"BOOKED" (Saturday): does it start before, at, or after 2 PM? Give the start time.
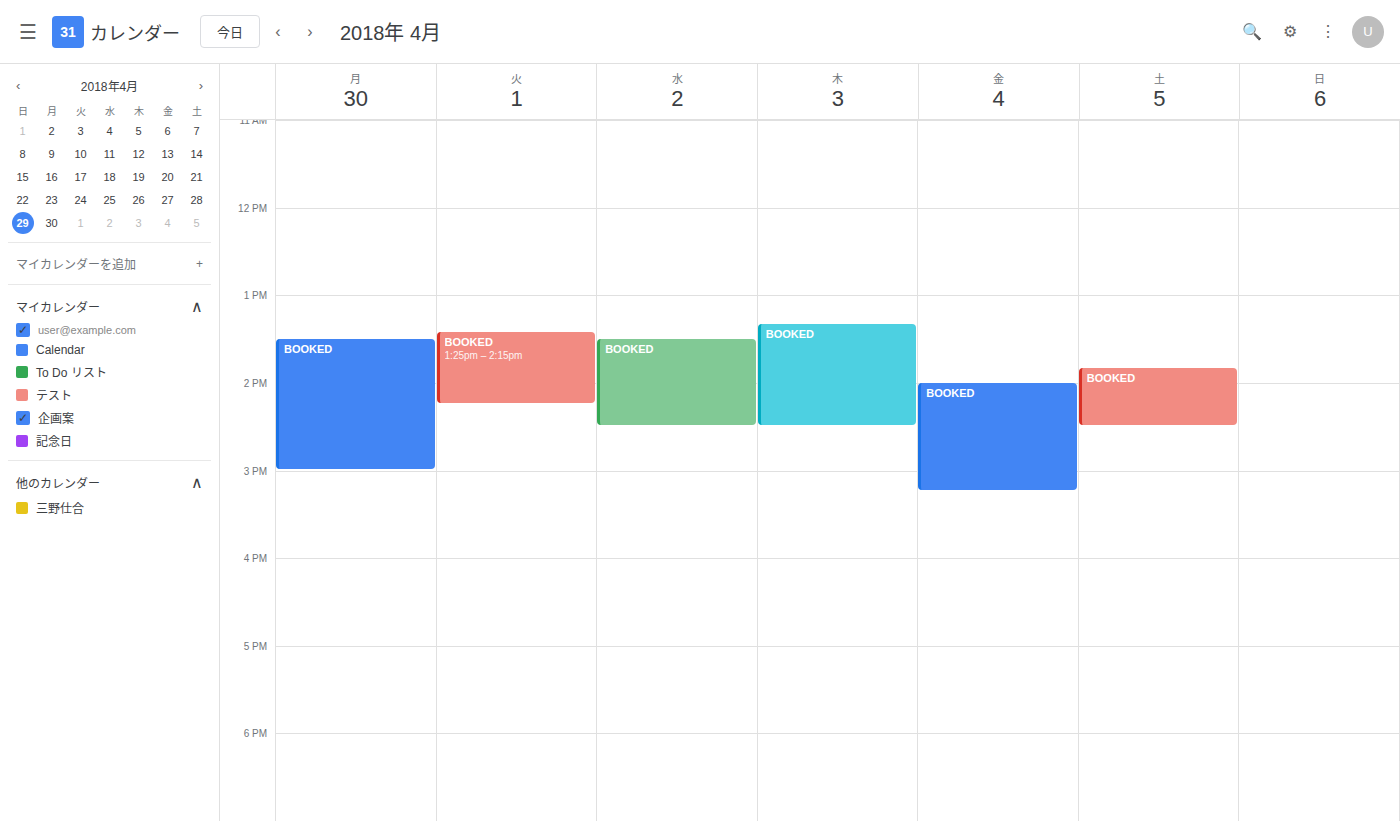
1:50 PM -- before 2 PM, 10 minutes above the 2 PM line.